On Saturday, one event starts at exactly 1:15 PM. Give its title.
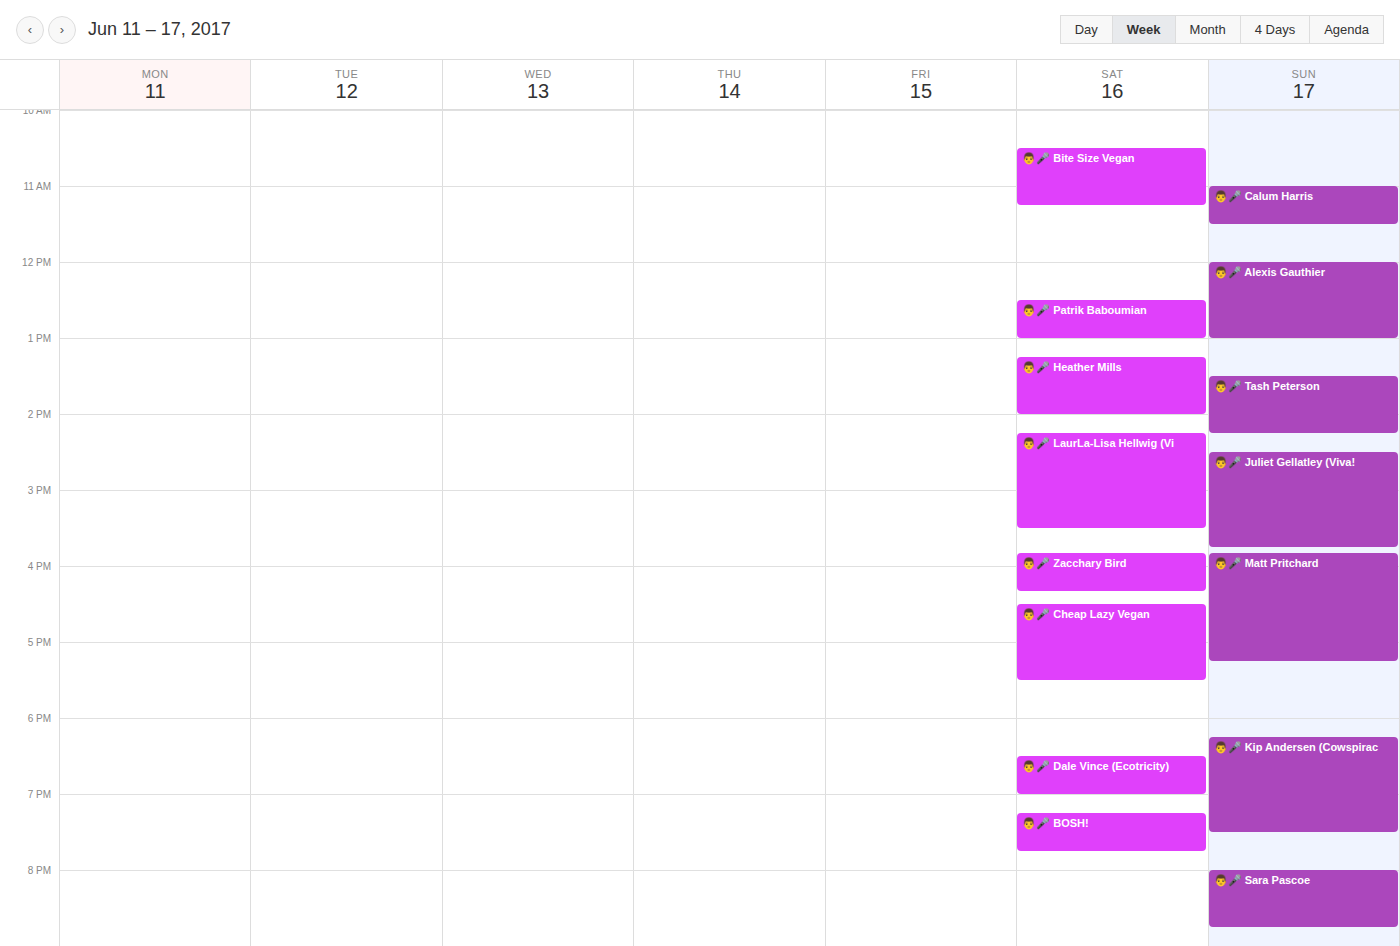
"👨🎤 Heather Mills"